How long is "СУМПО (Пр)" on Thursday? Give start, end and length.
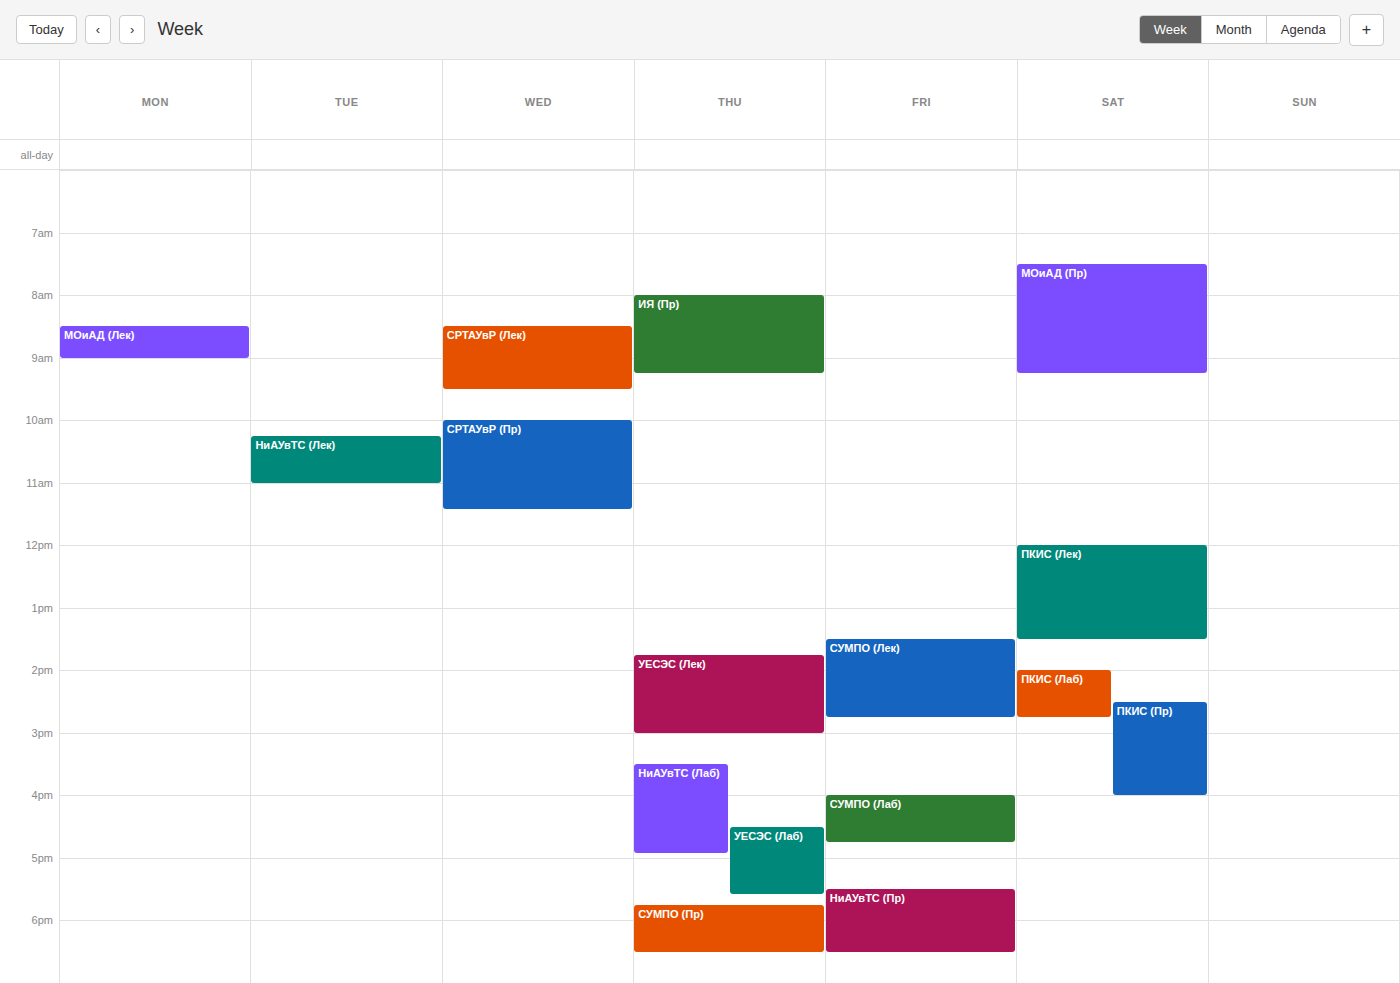
5:45 PM to 6:30 PM, 45 minutes